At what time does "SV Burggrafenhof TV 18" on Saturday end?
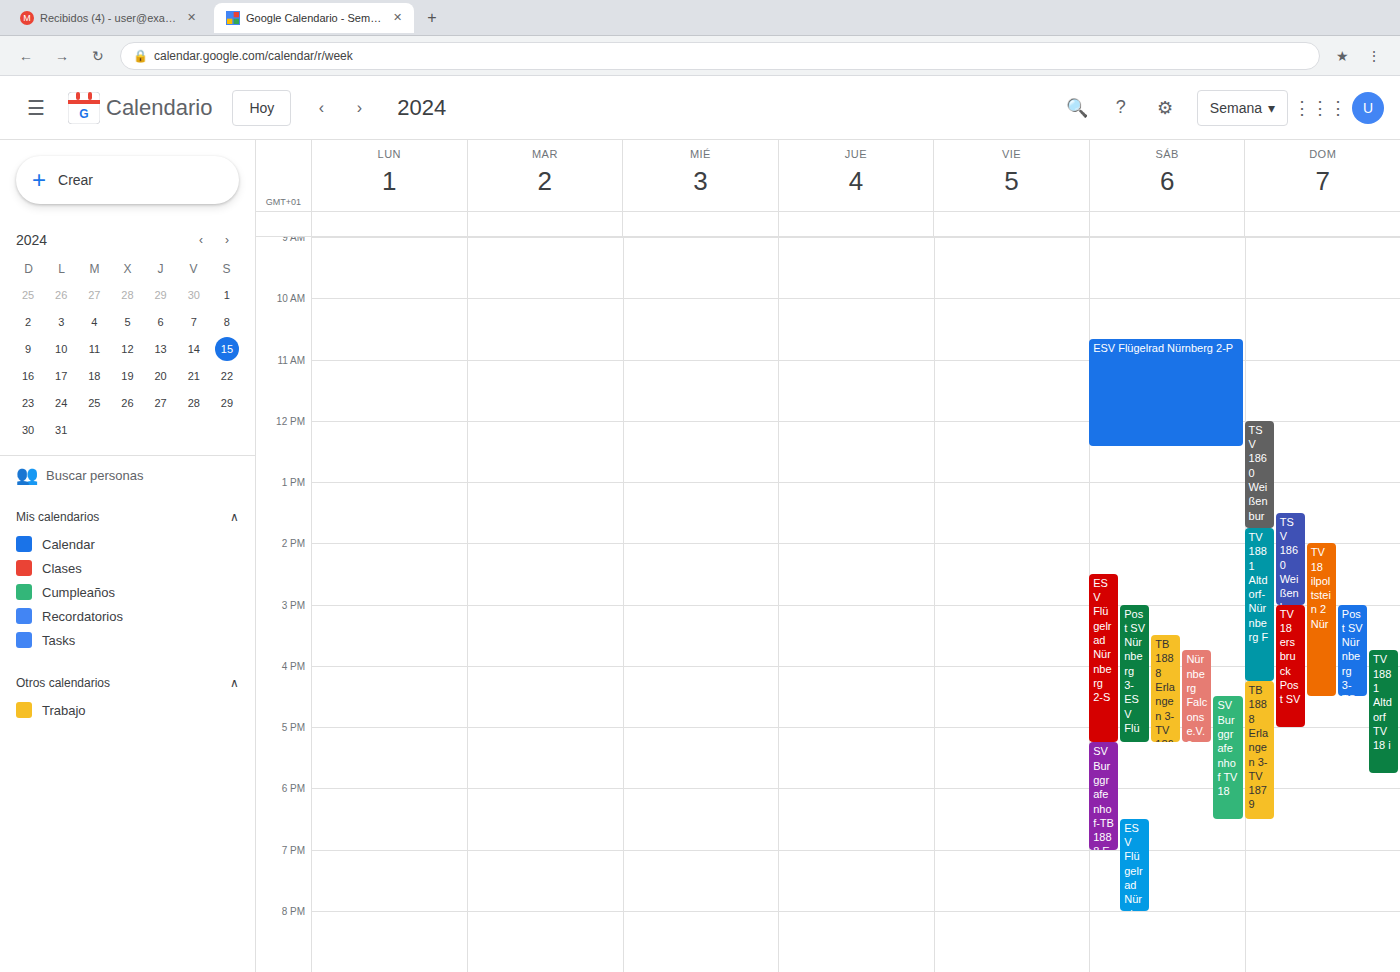
6:30 PM